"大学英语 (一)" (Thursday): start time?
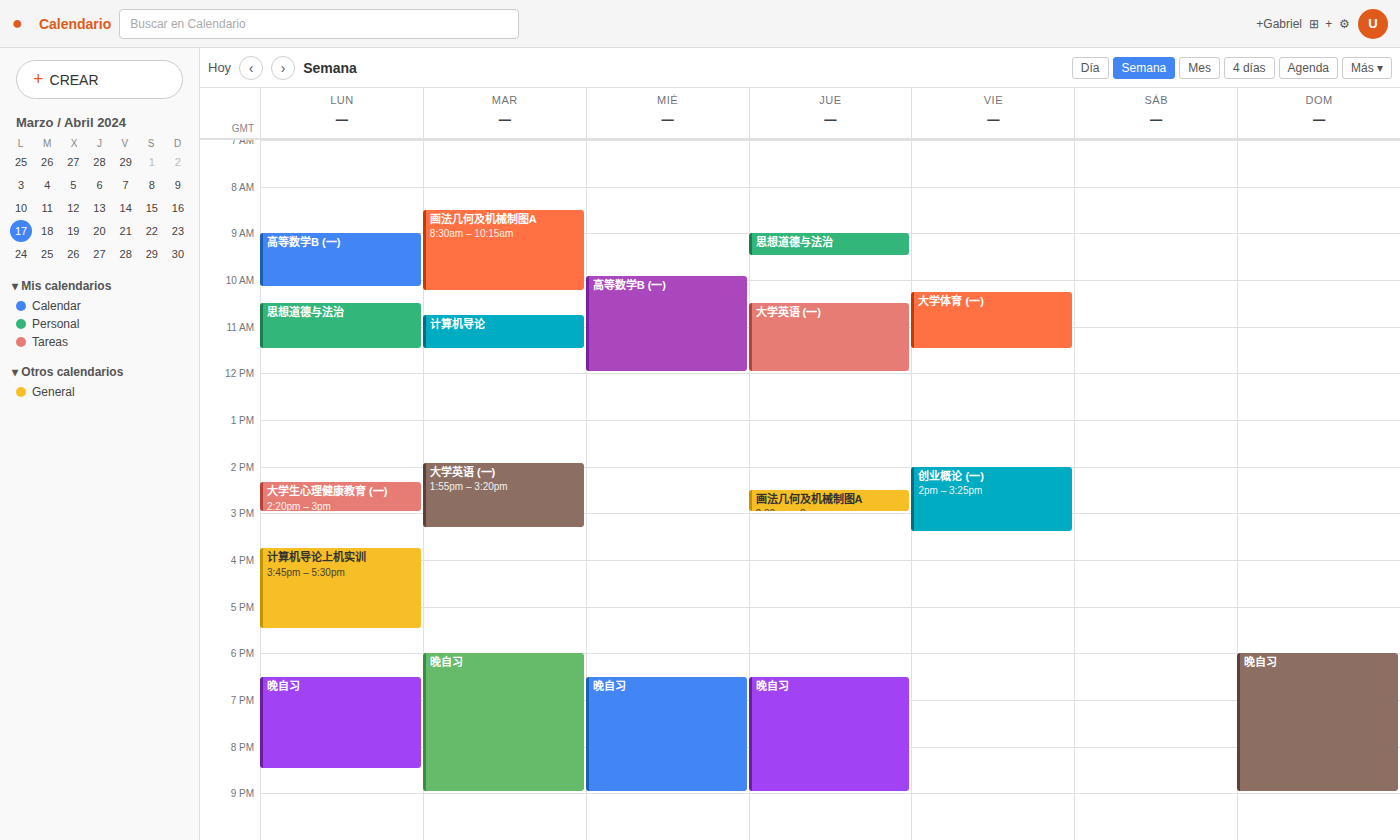
10:30 AM